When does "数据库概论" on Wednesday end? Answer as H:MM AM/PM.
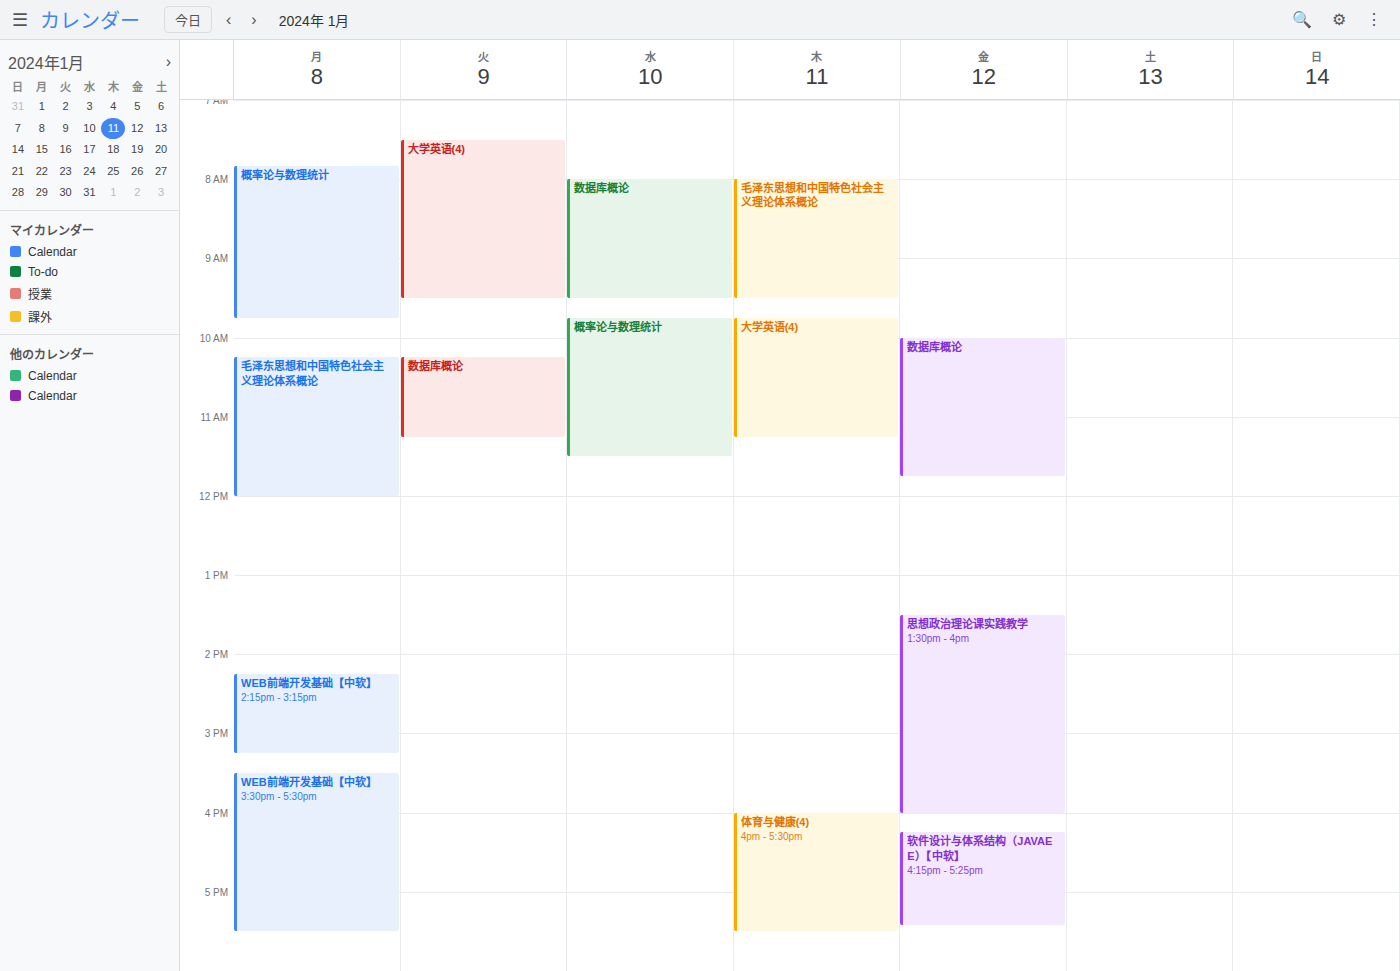
9:30 AM